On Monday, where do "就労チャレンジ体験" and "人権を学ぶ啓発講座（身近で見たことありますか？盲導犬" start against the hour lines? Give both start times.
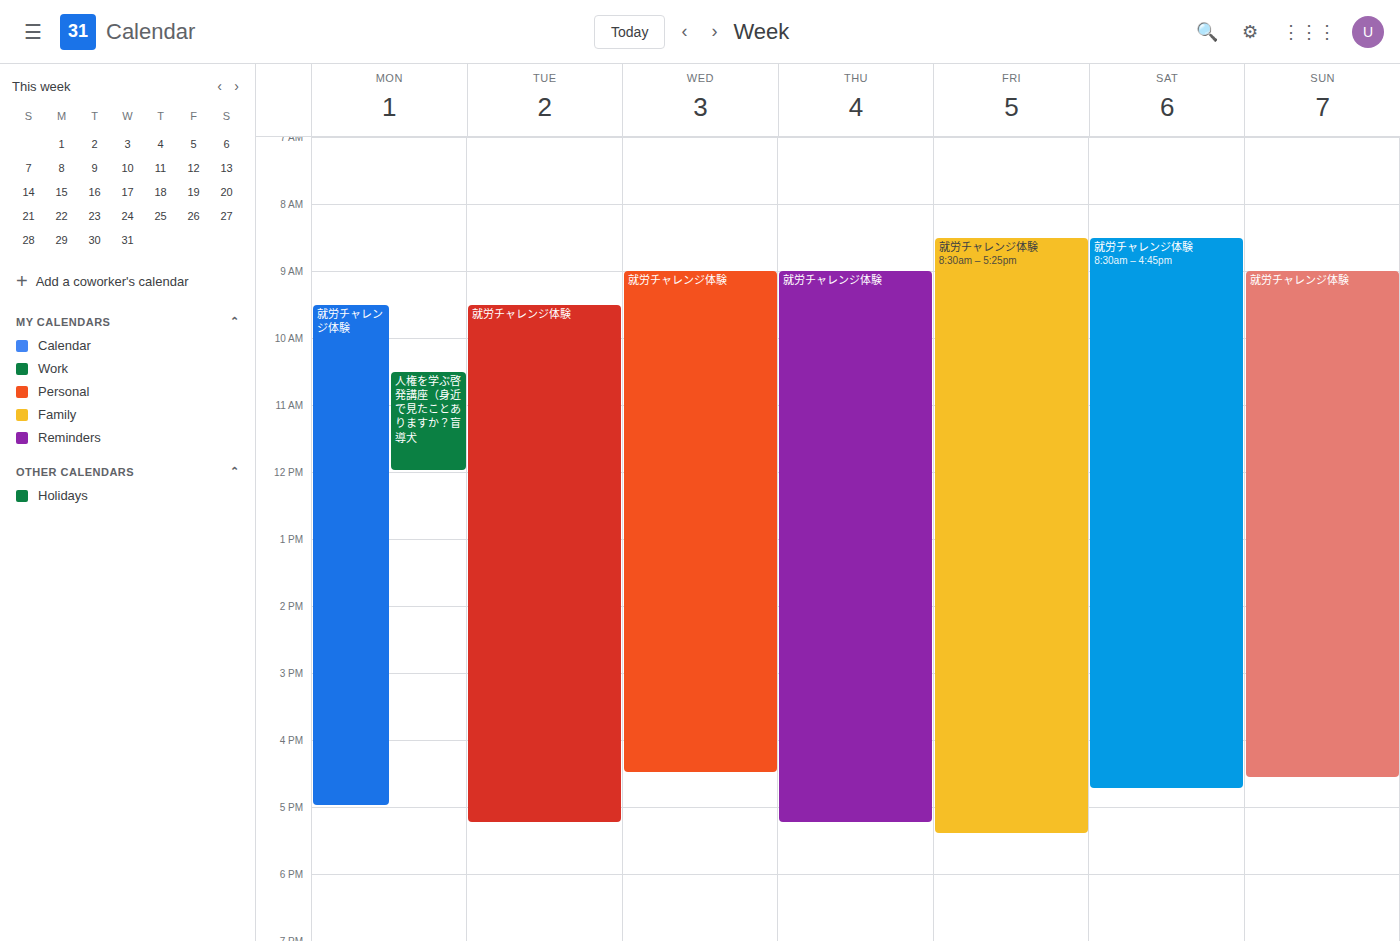
"就労チャレンジ体験": 9:30 AM, halfway between the 9 AM and 10 AM lines. "人権を学ぶ啓発講座（身近で見たことありますか？盲導犬": 10:30 AM, halfway between the 10 AM and 11 AM lines.